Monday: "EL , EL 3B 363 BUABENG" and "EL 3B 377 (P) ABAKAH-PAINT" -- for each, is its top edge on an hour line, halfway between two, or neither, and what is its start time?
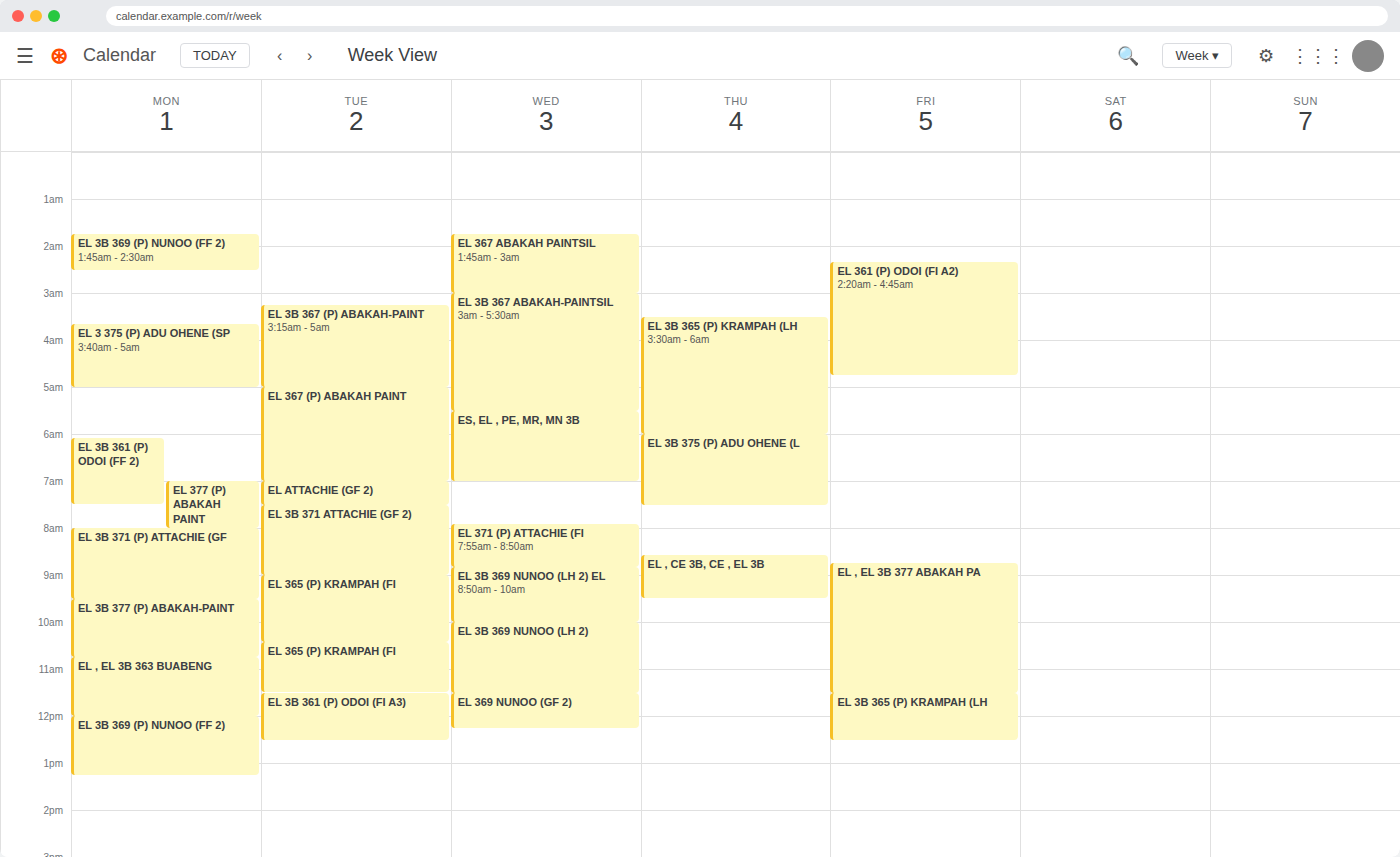
"EL , EL 3B 363 BUABENG": 10:45 AM, neither: three quarters of the way from the 10 AM line to the 11 AM line. "EL 3B 377 (P) ABAKAH-PAINT": 9:30 AM, halfway between the 9 AM and 10 AM lines.